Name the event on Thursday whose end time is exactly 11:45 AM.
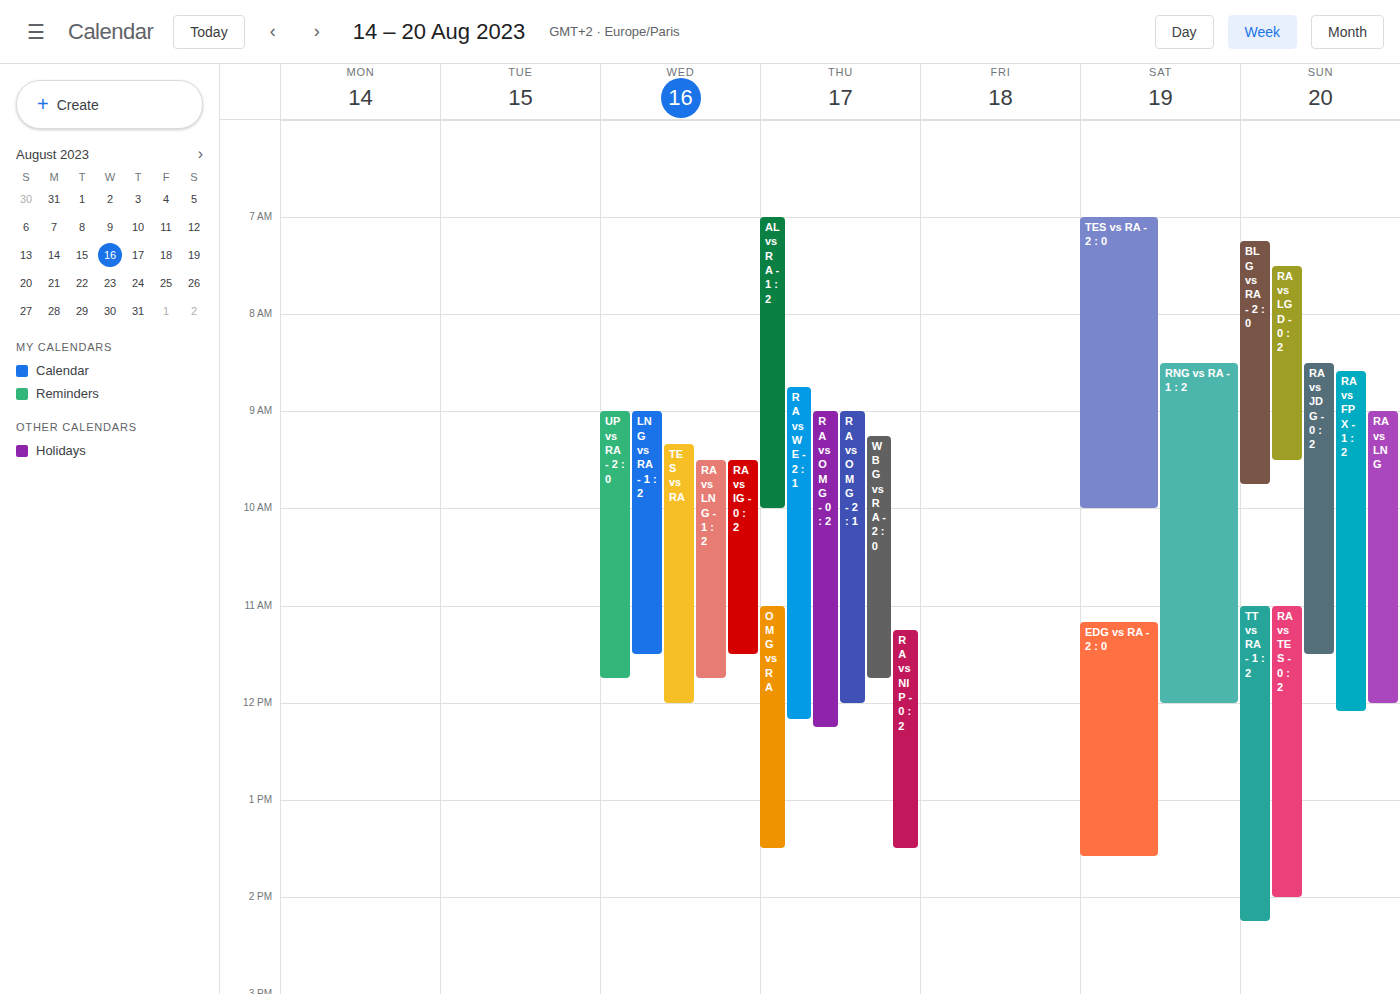
"WBG vs RA - 2 : 0"